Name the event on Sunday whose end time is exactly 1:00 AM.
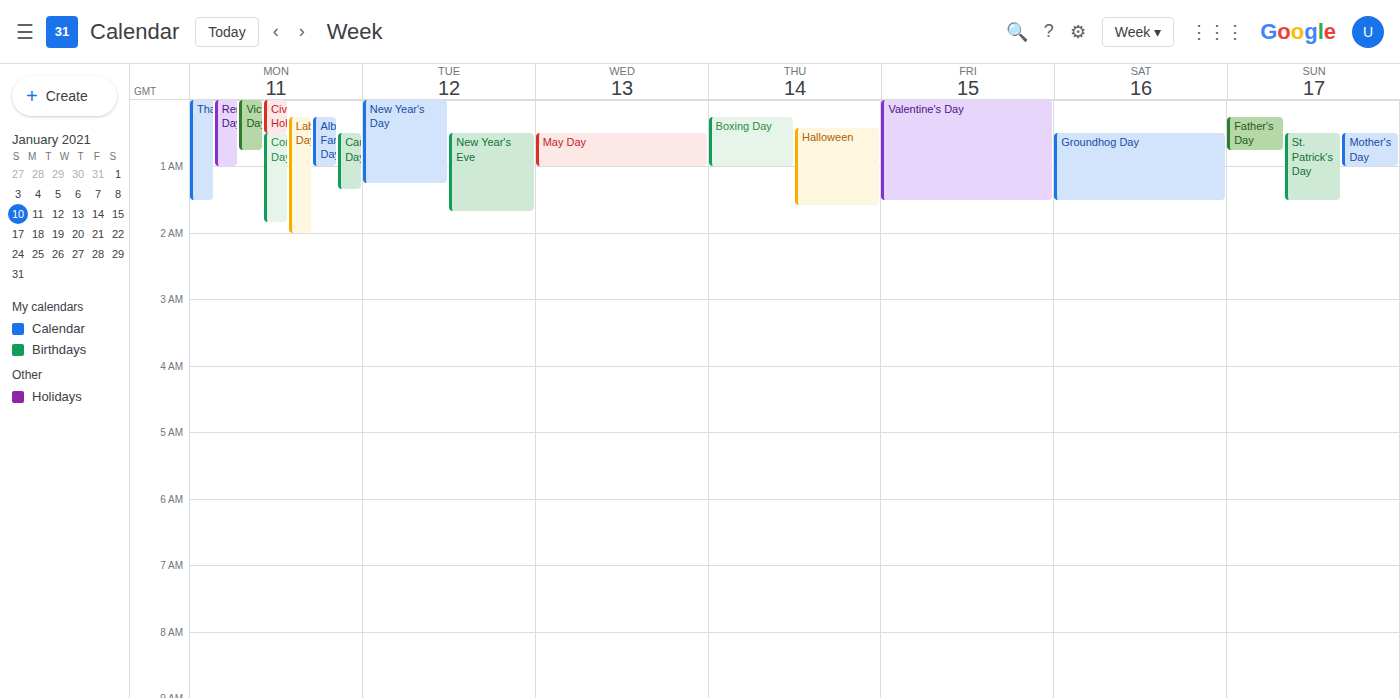
"Mother's Day"